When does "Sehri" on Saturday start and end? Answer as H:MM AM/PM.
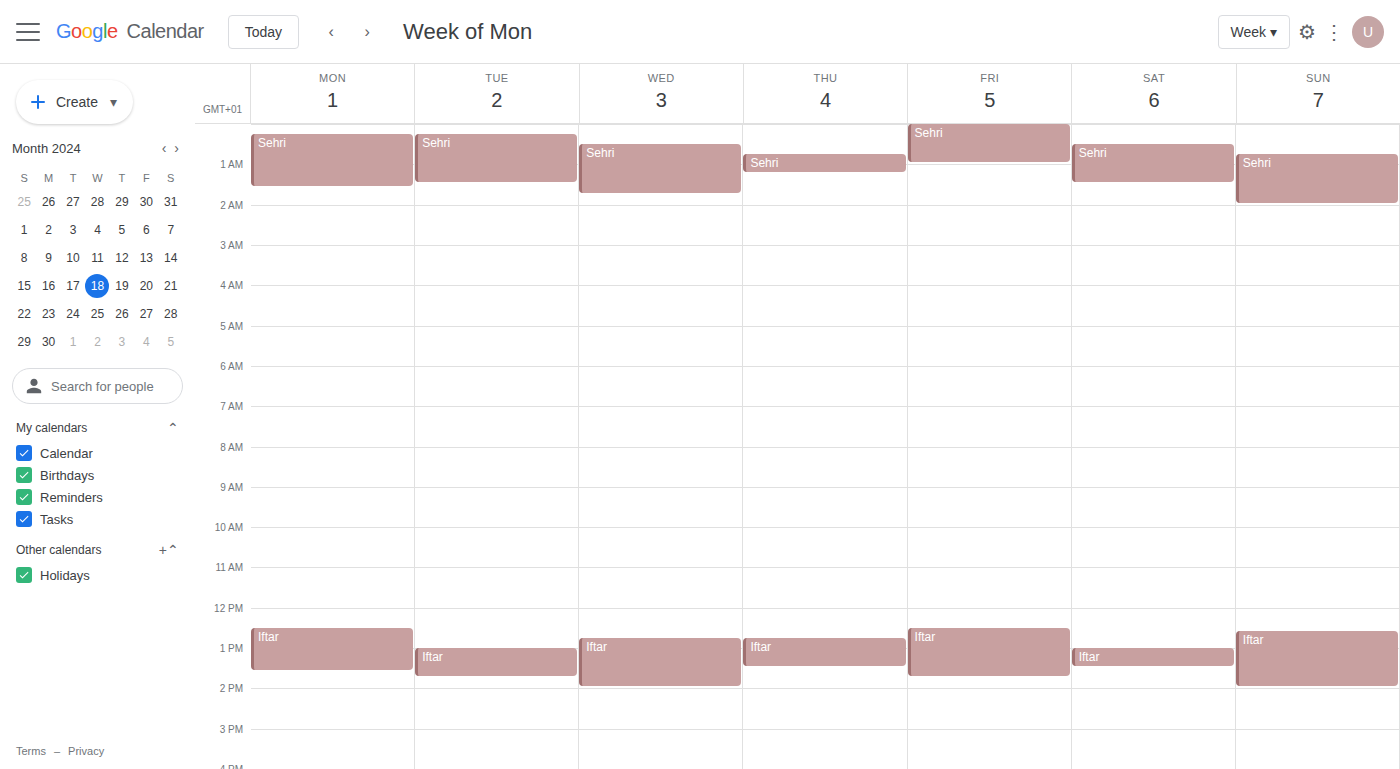
12:30 AM to 1:30 AM